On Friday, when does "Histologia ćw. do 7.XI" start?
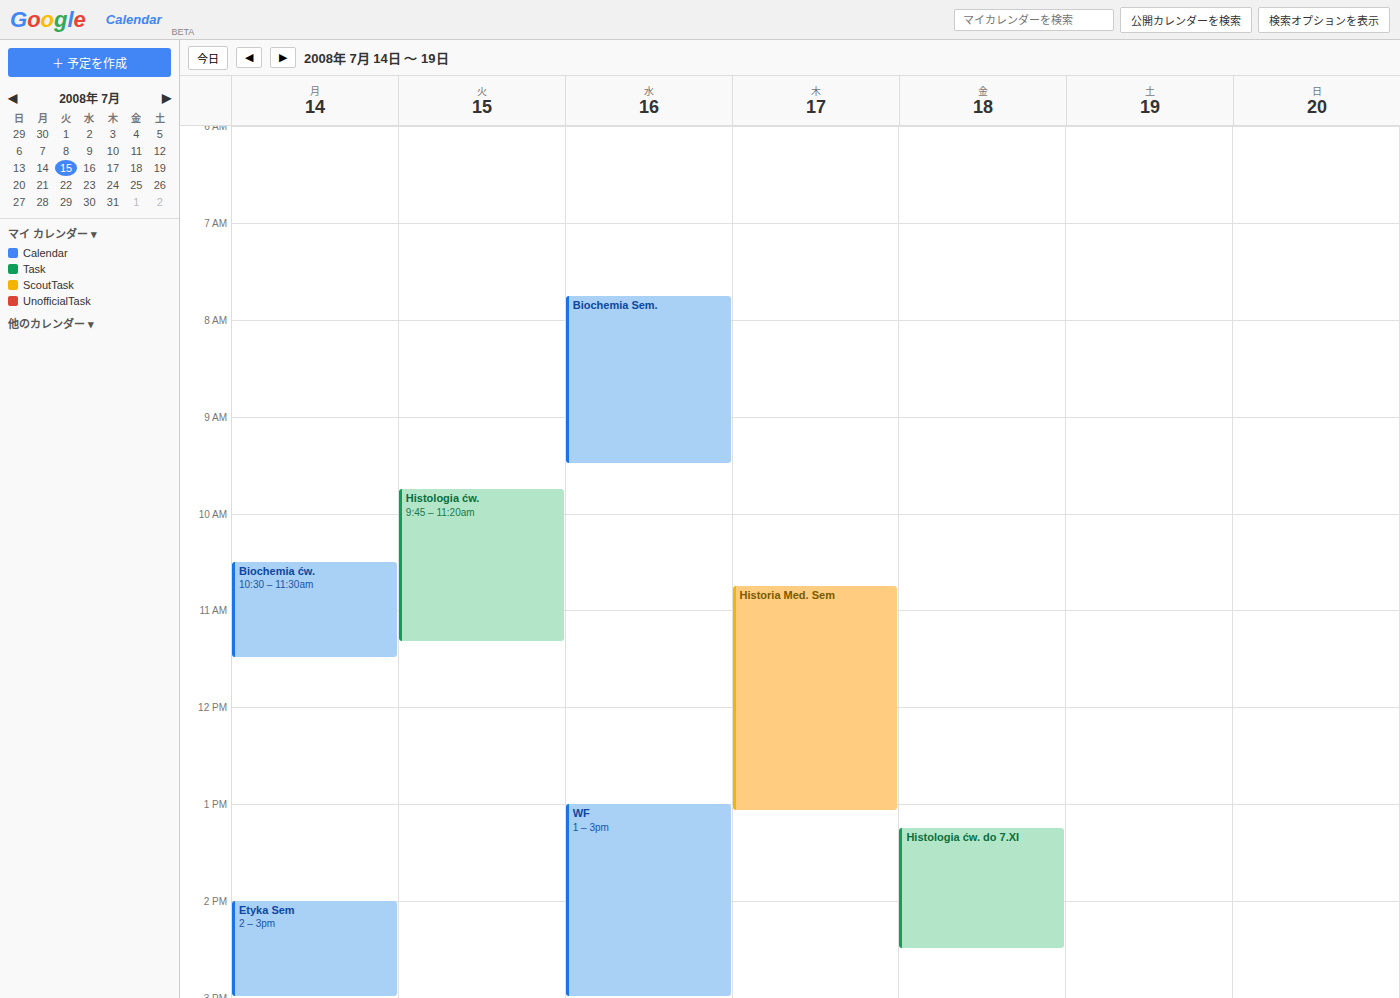
1:15 PM